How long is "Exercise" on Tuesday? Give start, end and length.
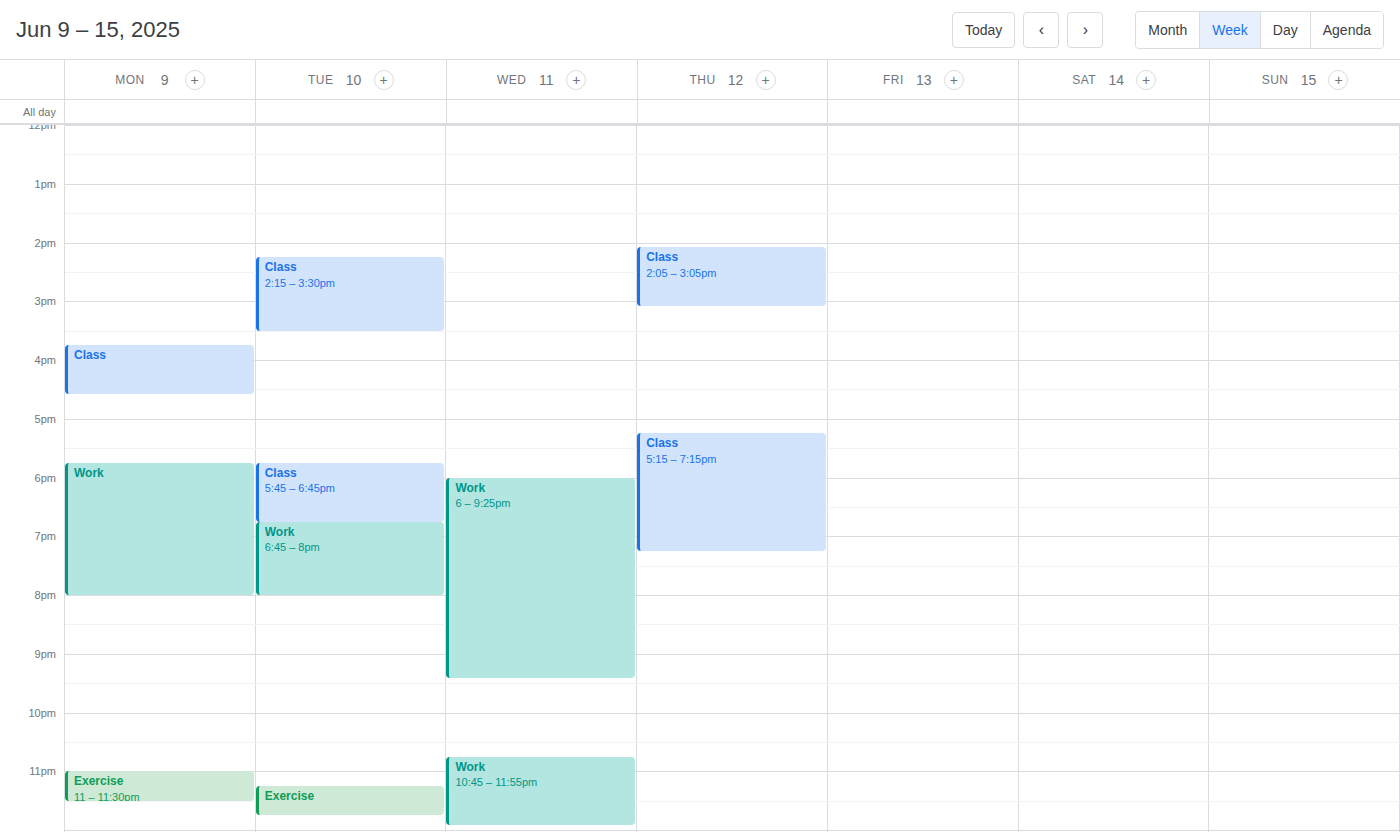
11:15 PM to 11:45 PM, 30 minutes